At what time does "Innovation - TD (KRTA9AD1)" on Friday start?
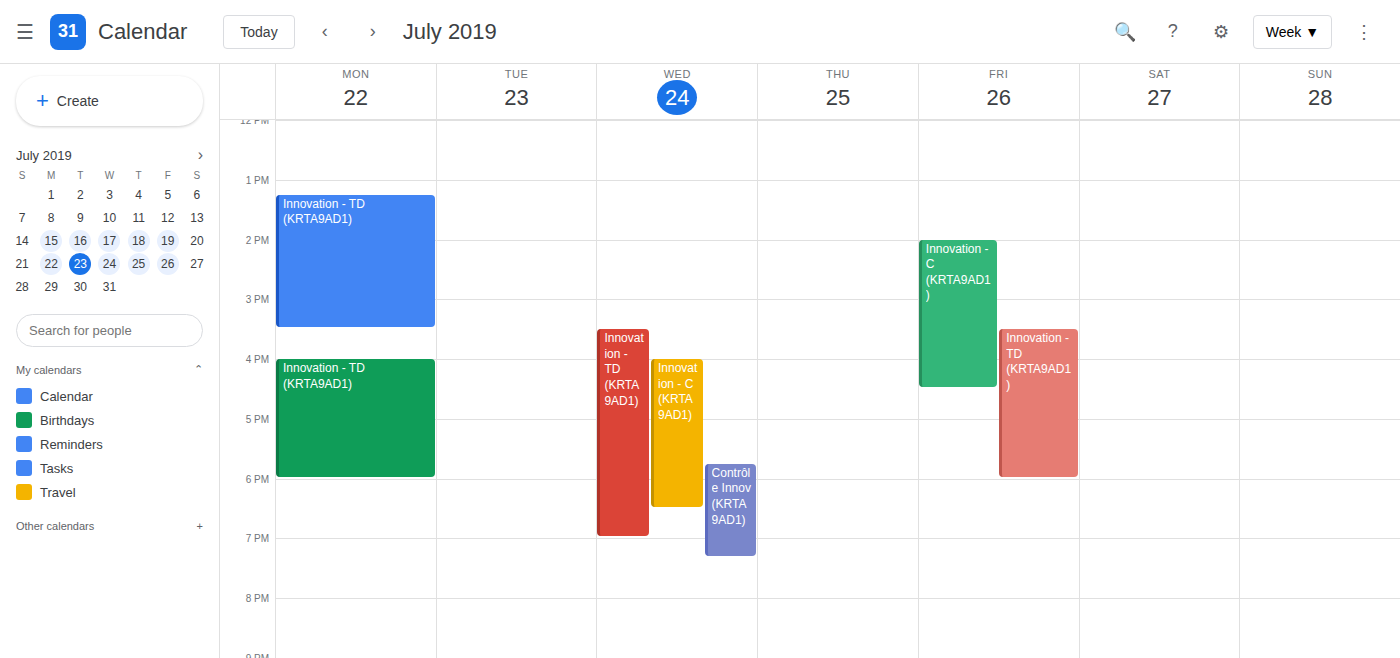
3:30 PM